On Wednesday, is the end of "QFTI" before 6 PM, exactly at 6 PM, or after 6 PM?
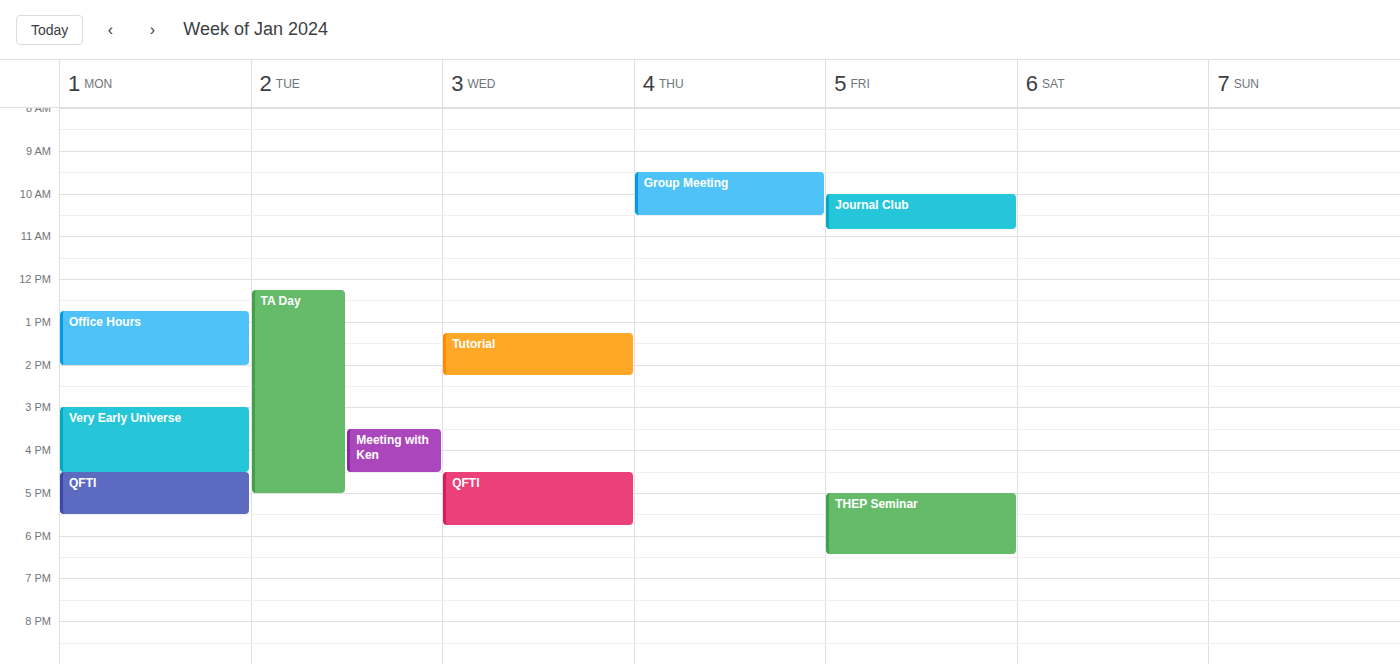
5:45 PM -- before 6 PM, 15 minutes above the 6 PM line.